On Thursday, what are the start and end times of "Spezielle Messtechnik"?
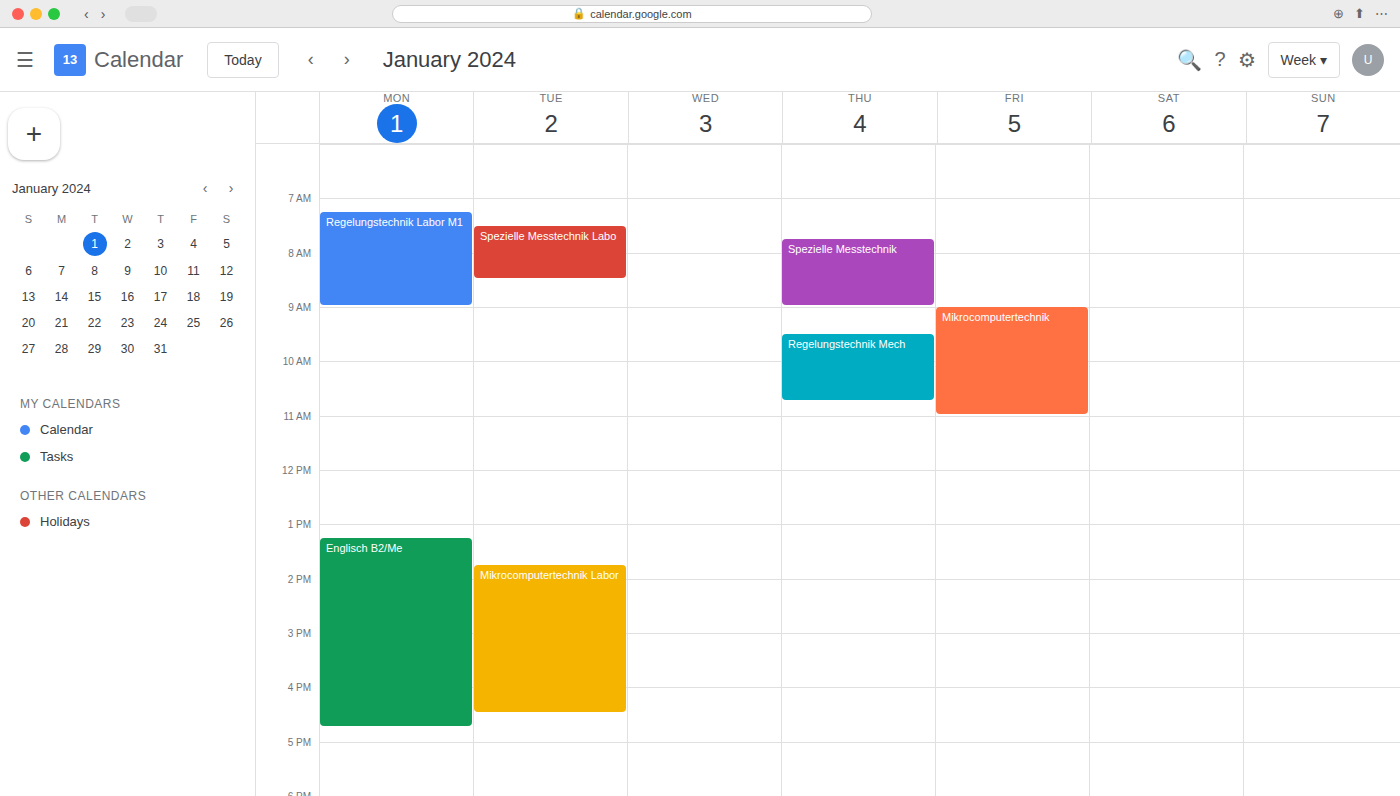
7:45 AM to 9:00 AM